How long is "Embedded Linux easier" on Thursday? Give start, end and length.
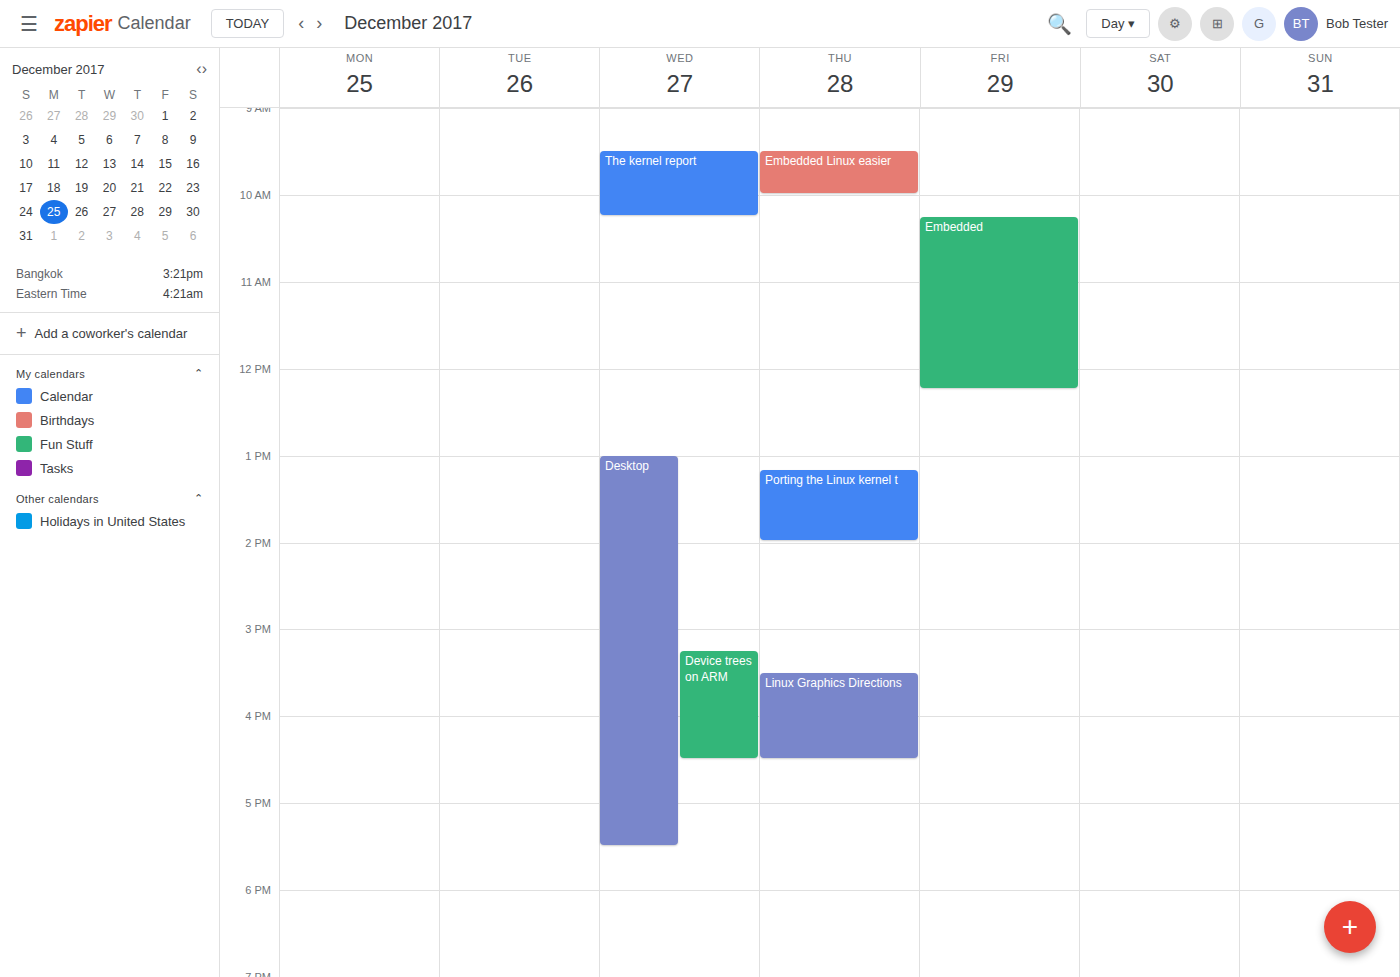
9:30 AM to 10:00 AM, 30 minutes